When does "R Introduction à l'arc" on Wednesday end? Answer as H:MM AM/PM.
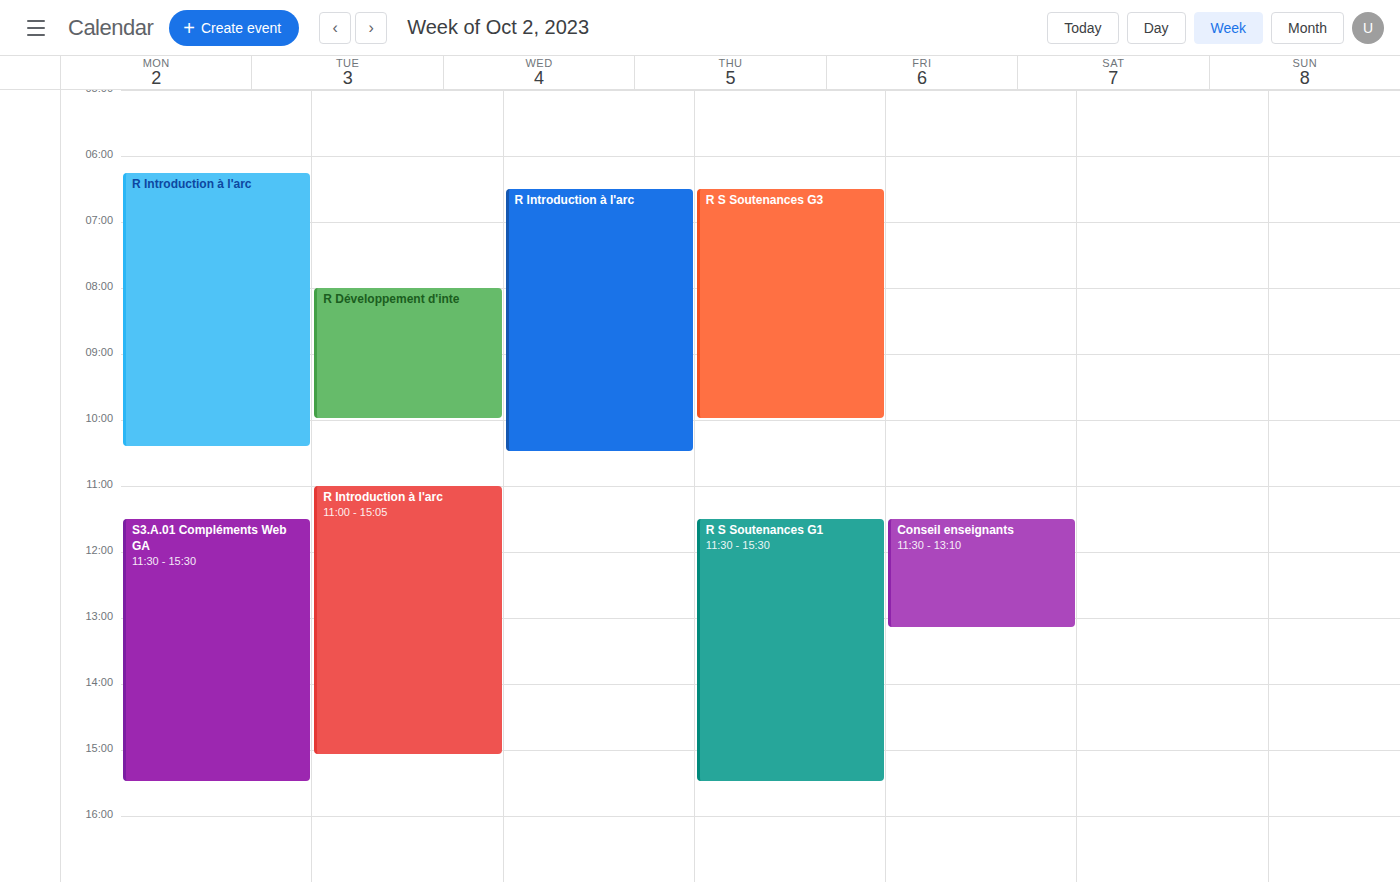
10:30 AM